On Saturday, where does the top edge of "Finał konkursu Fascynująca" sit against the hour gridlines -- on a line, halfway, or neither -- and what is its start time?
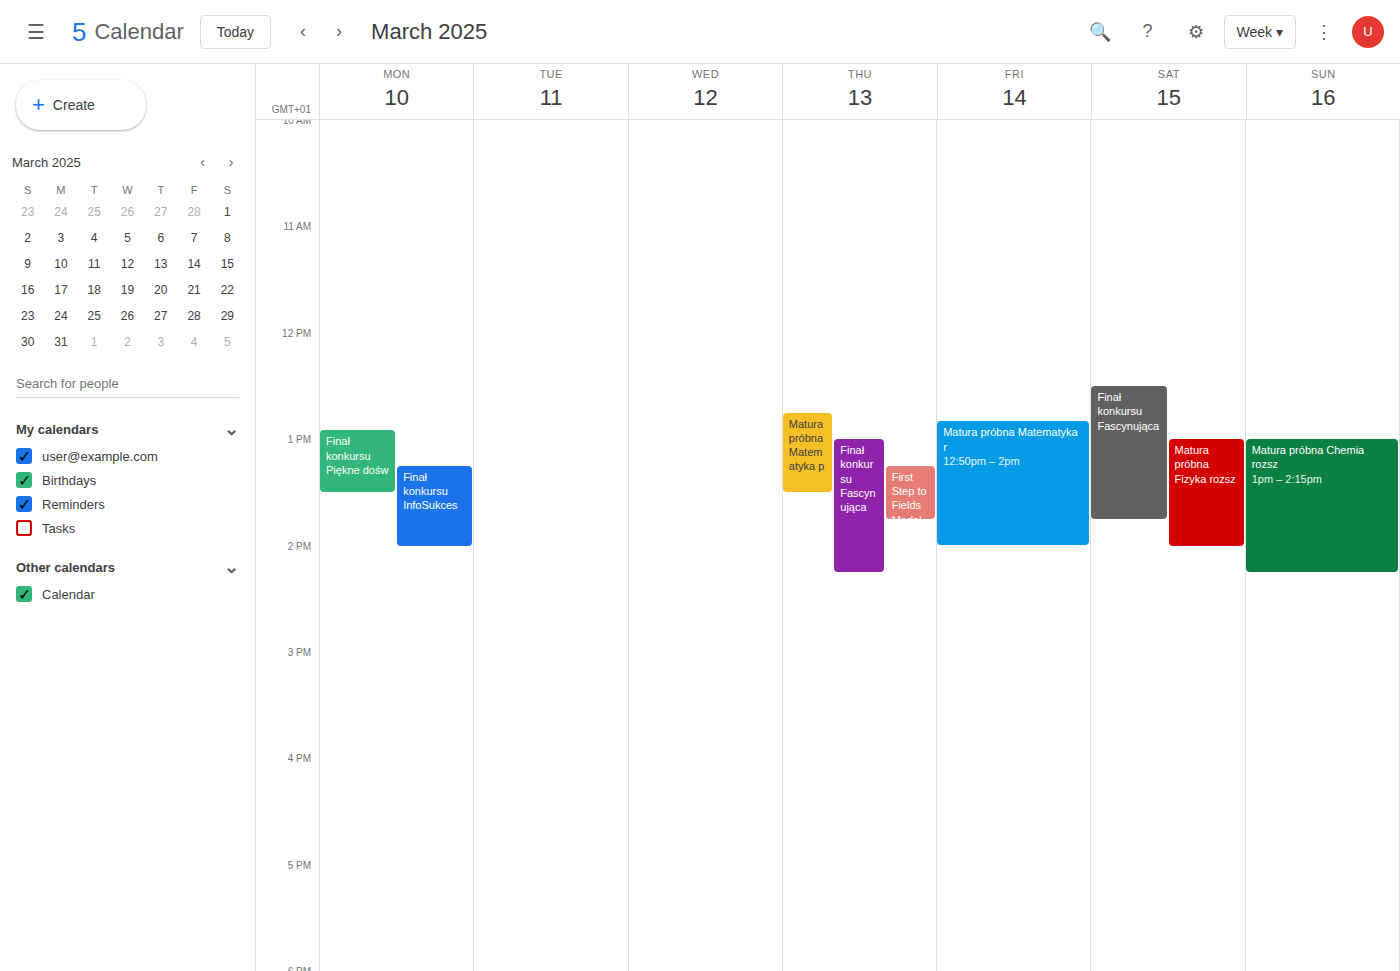
12:30 -- halfway between the 12:00 and 13:00 lines.